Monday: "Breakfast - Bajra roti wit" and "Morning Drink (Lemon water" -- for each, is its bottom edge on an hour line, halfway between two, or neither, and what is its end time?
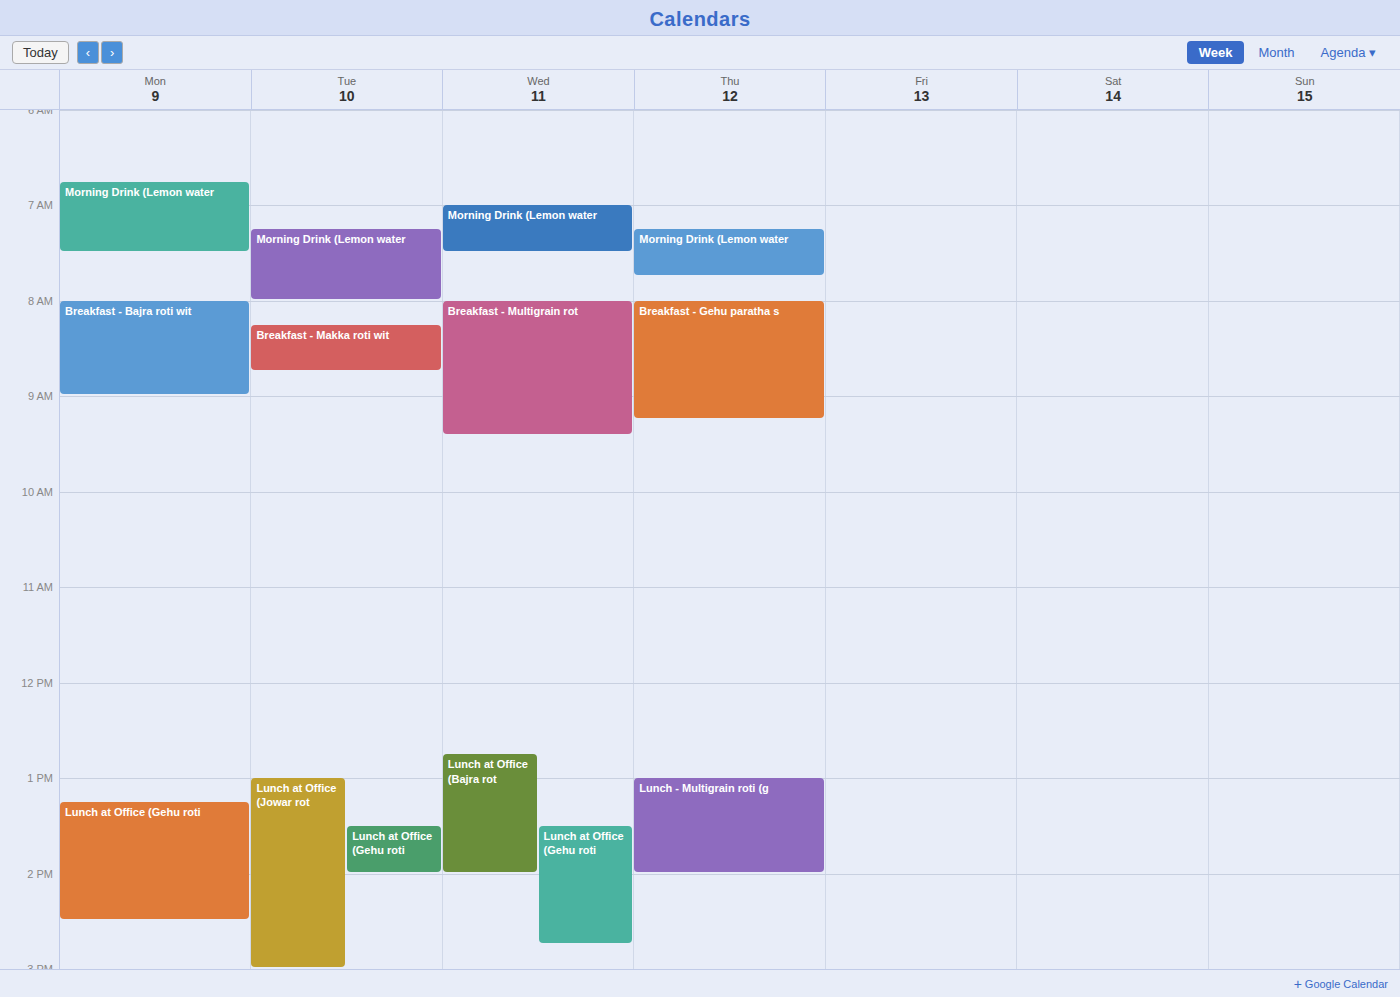
"Breakfast - Bajra roti wit": 9:00 AM, exactly on the 9 AM line. "Morning Drink (Lemon water": 7:30 AM, halfway between the 7 AM and 8 AM lines.